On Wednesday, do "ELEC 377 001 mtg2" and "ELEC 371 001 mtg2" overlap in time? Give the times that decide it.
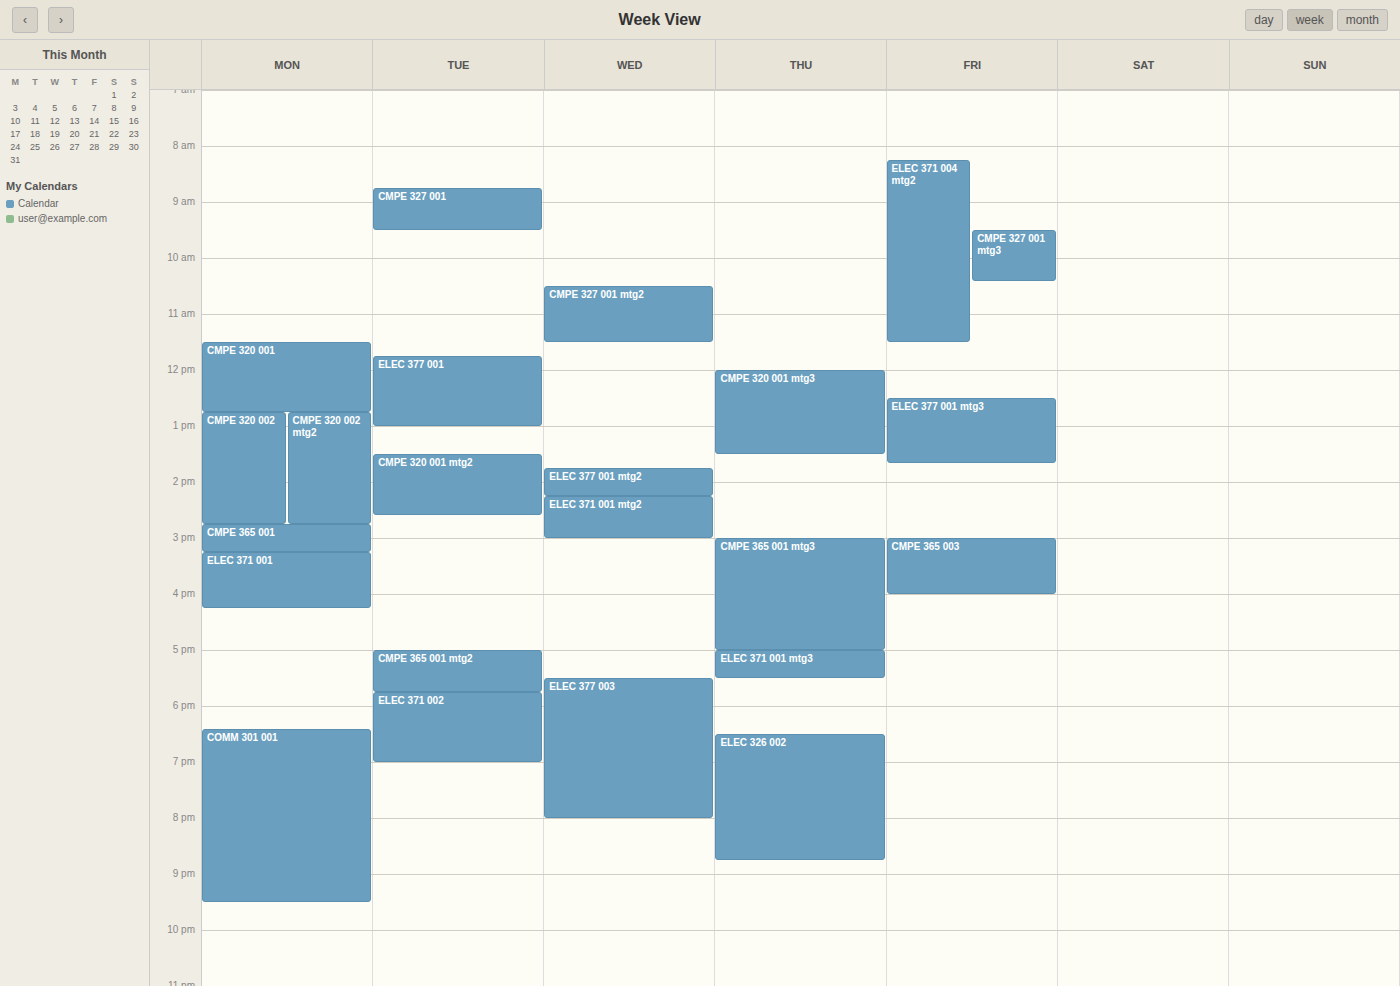
"ELEC 377 001 mtg2" ends at 2:15 PM, exactly when "ELEC 371 001 mtg2" starts -- they touch but do not overlap.